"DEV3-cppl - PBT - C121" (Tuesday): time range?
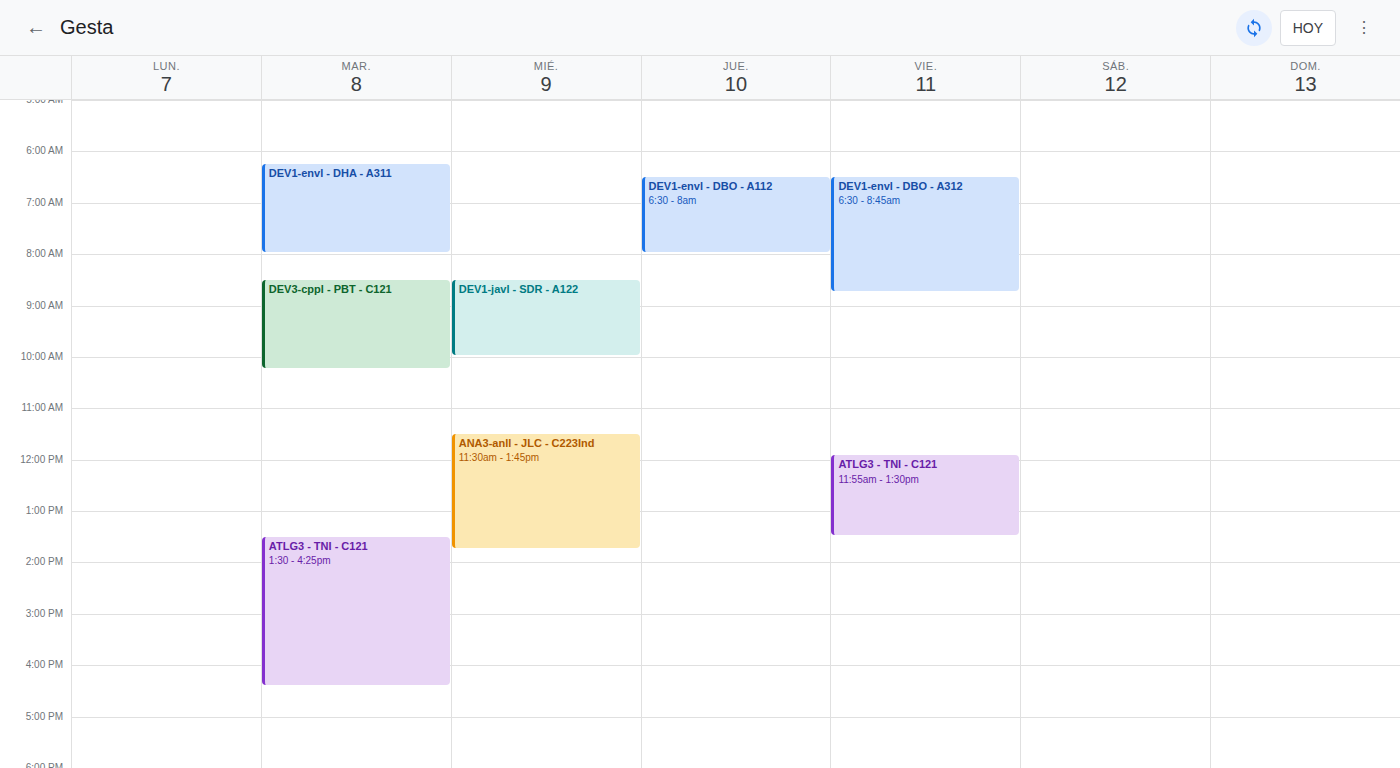
8:30 AM to 10:15 AM